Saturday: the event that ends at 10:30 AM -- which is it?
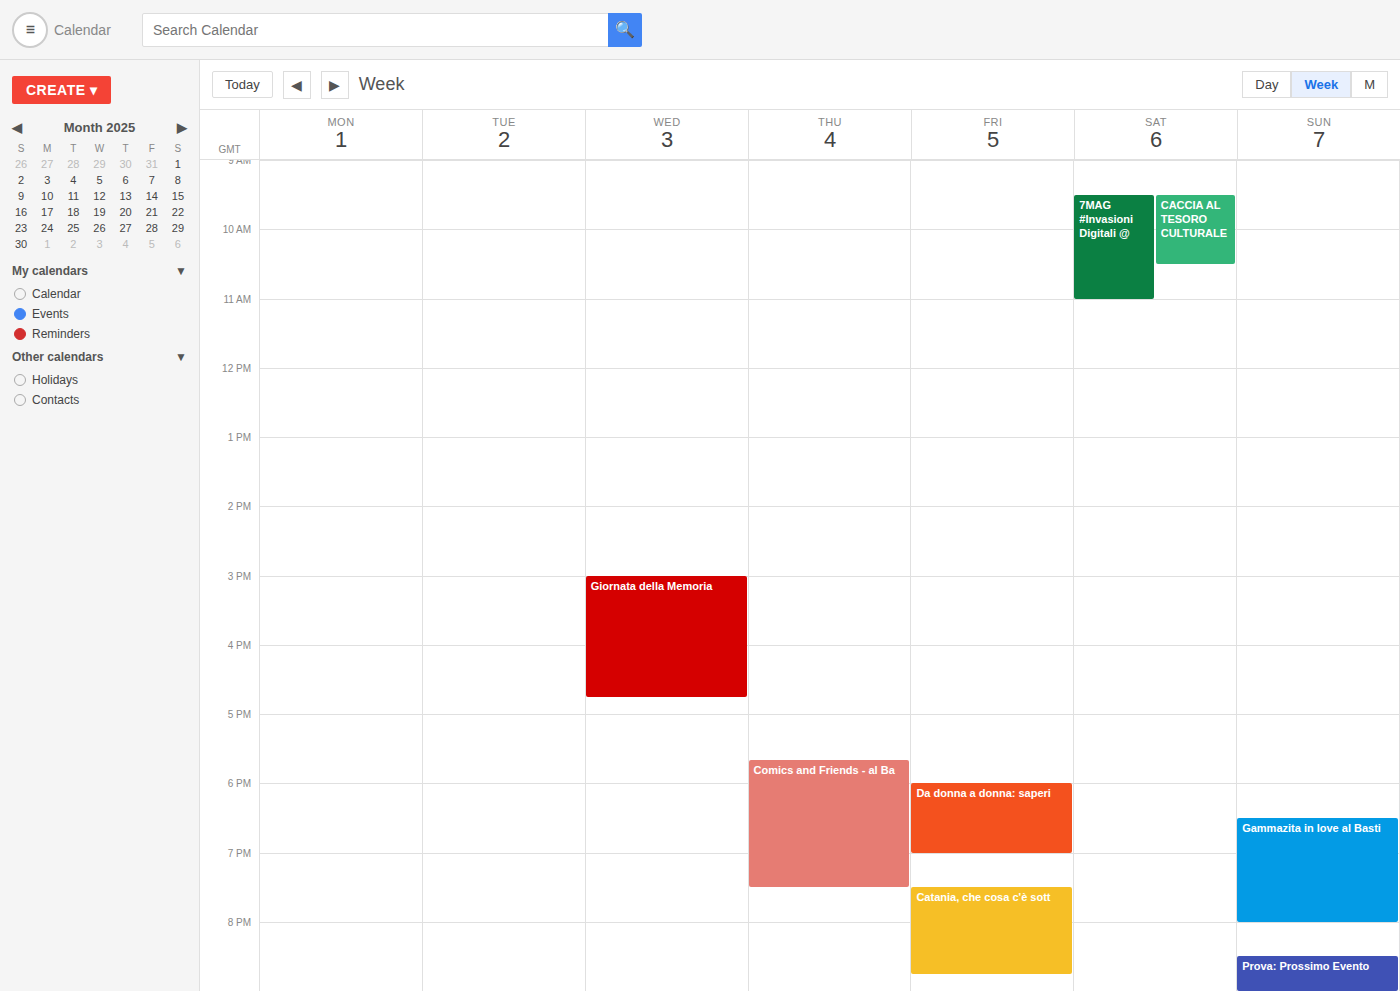
"CACCIA AL TESORO CULTURALE"